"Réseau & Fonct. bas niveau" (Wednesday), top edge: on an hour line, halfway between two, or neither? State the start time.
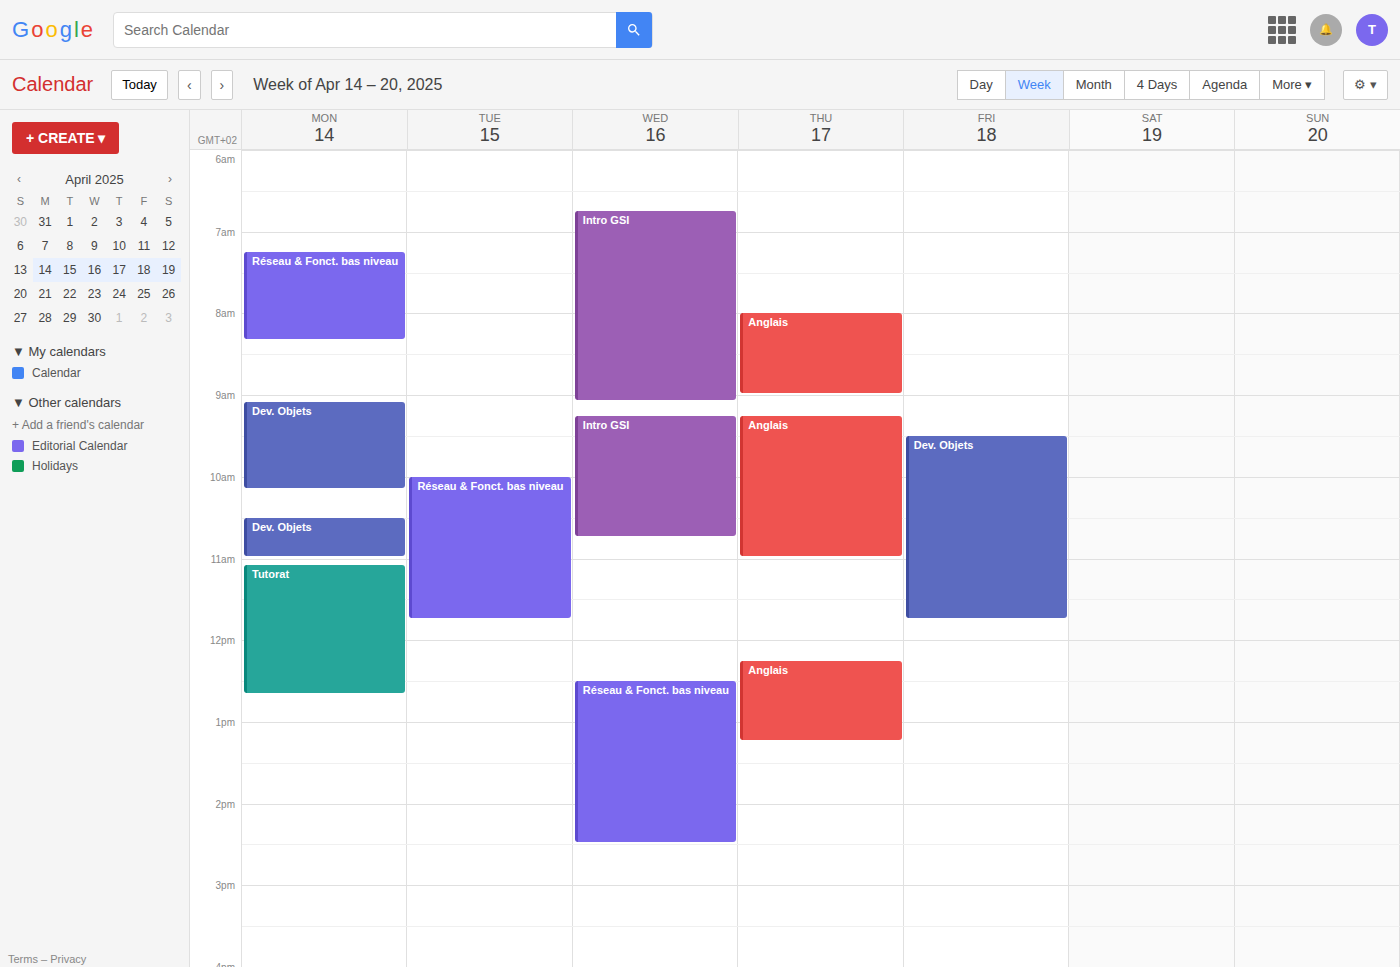
12:30 PM -- halfway between the 12 PM and 1 PM lines.